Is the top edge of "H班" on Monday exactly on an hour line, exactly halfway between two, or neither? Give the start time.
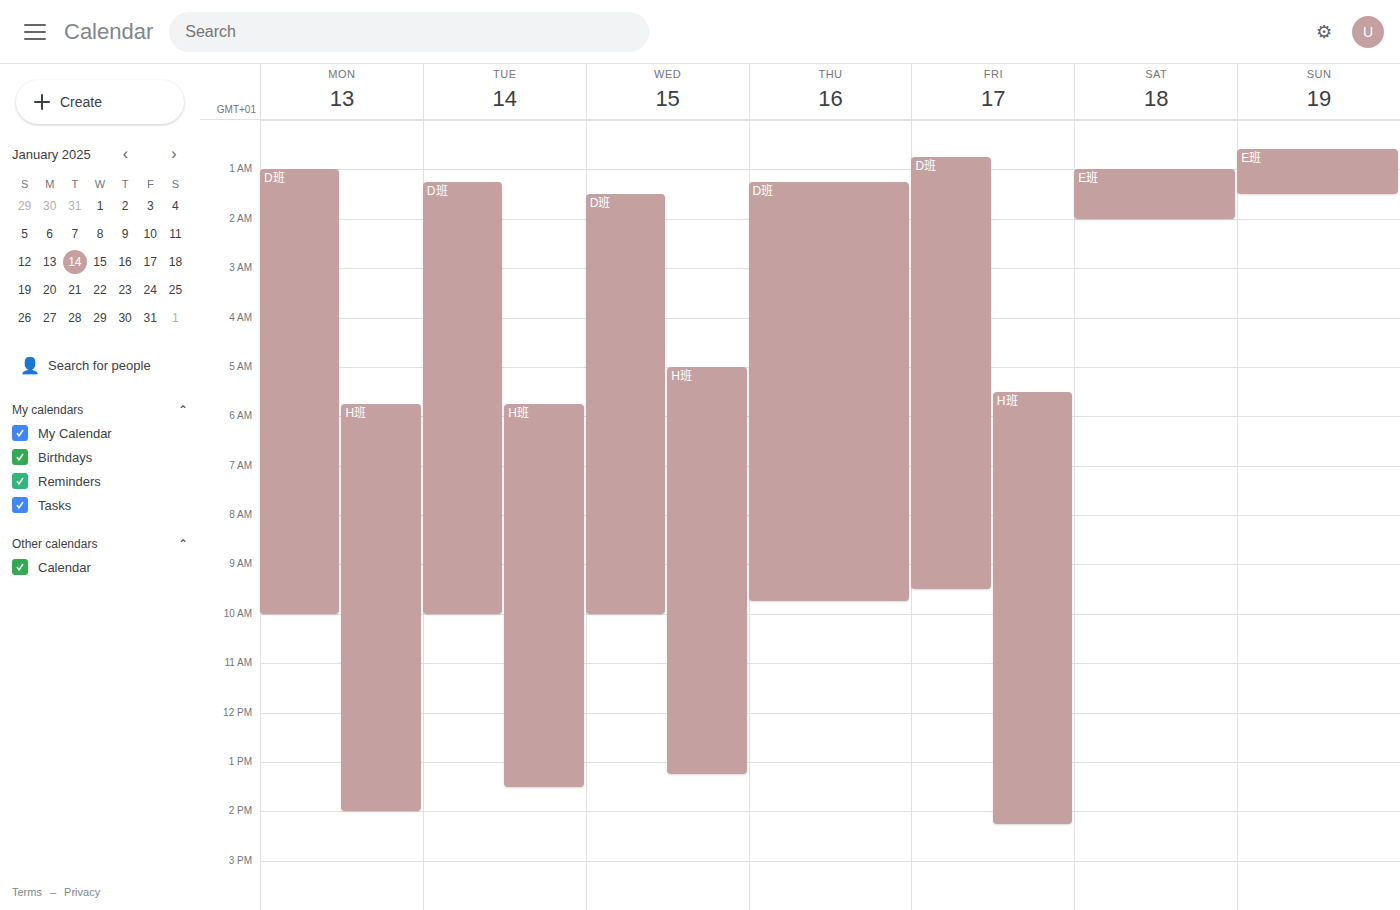
5:45 AM -- neither: three quarters of the way from the 5 AM line to the 6 AM line.